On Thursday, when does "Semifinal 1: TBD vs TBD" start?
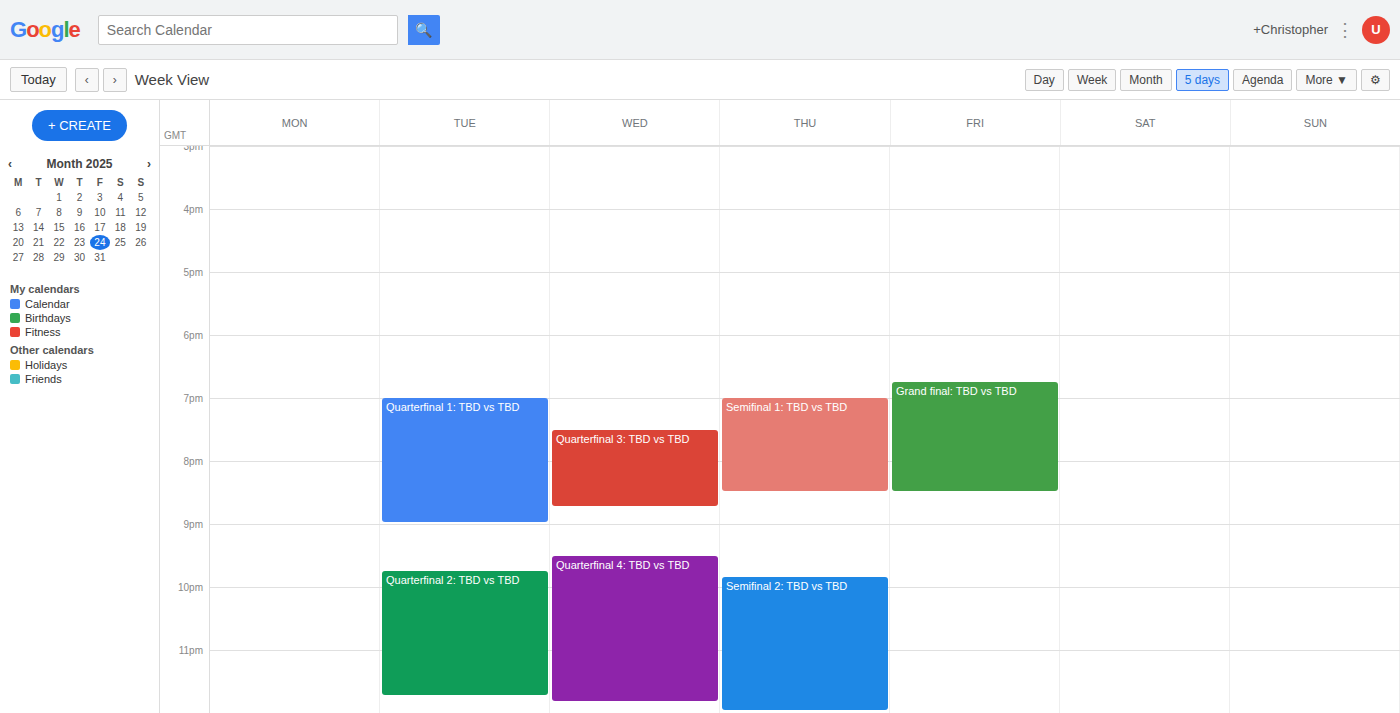
19:00